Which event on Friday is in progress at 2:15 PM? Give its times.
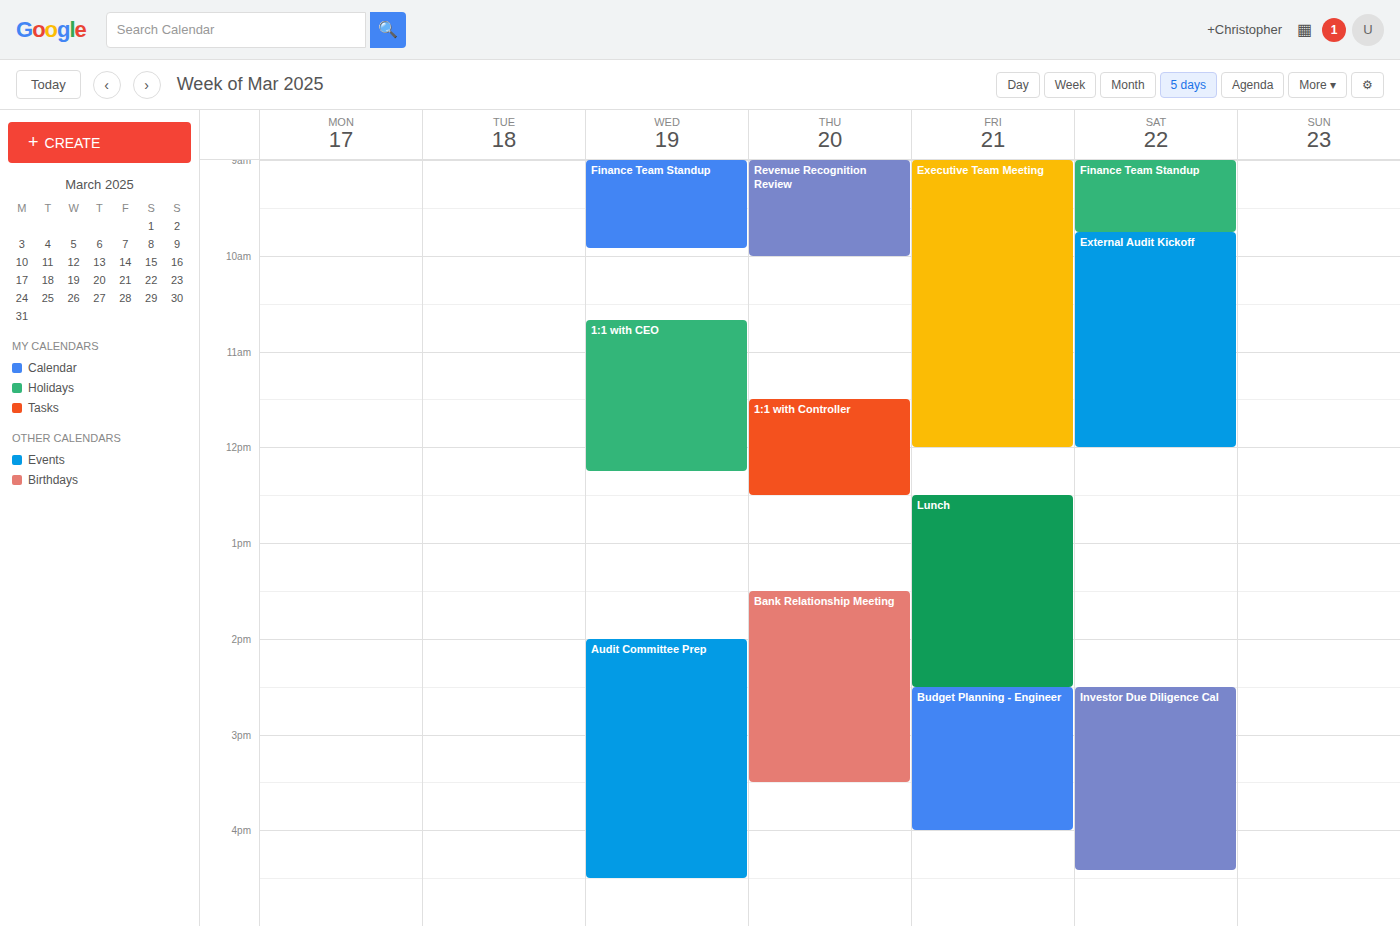
"Lunch", 12:30 PM to 2:30 PM